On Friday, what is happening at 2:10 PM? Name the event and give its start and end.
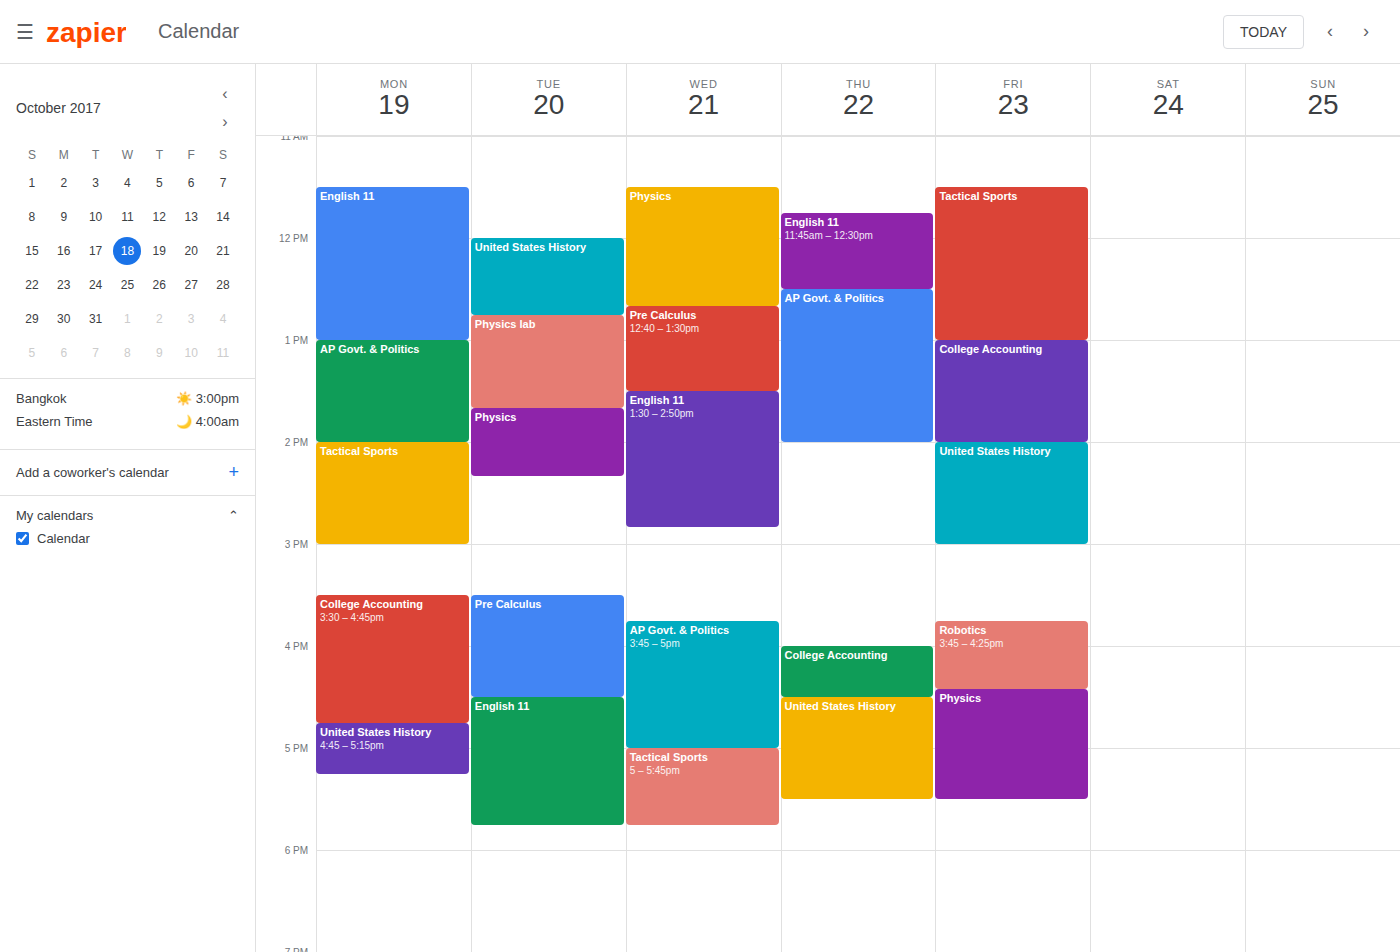
"United States History", 2:00 PM to 3:00 PM